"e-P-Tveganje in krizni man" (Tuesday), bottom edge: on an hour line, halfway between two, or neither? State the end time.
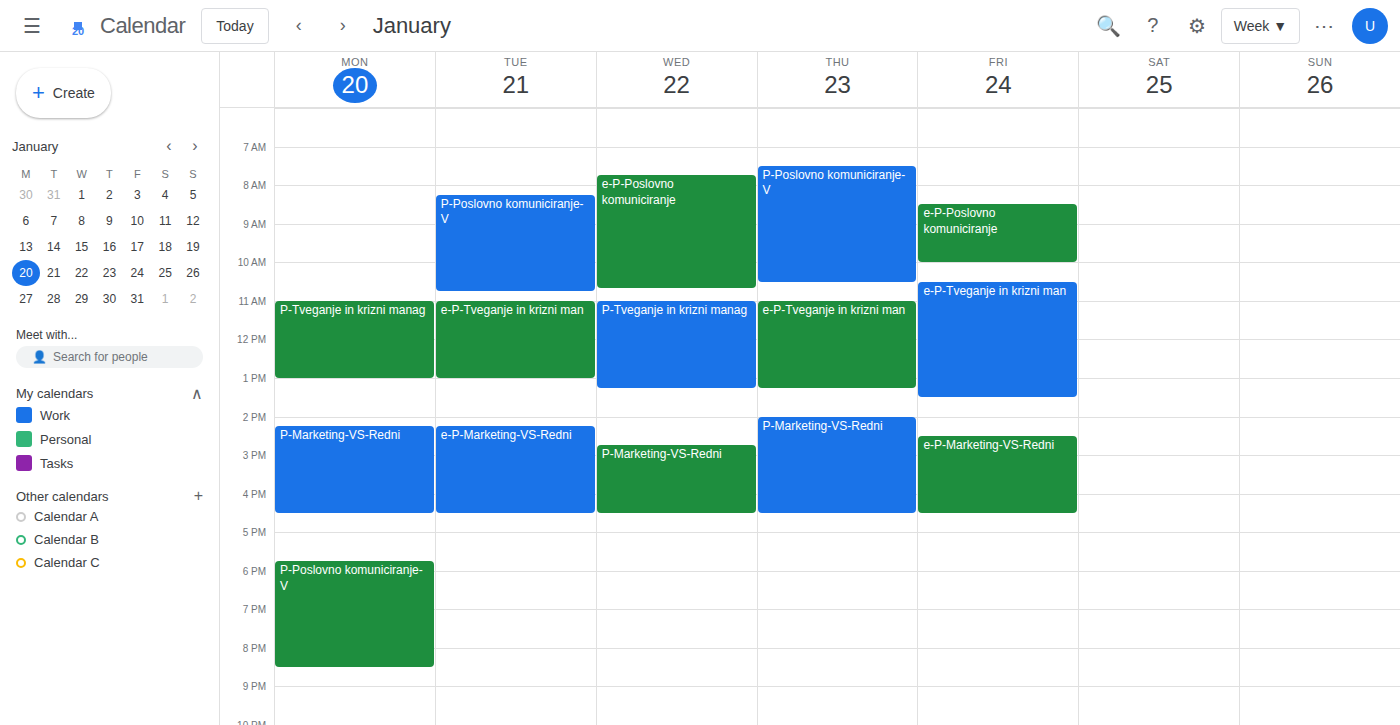
13:00 -- exactly on the 13:00 line.